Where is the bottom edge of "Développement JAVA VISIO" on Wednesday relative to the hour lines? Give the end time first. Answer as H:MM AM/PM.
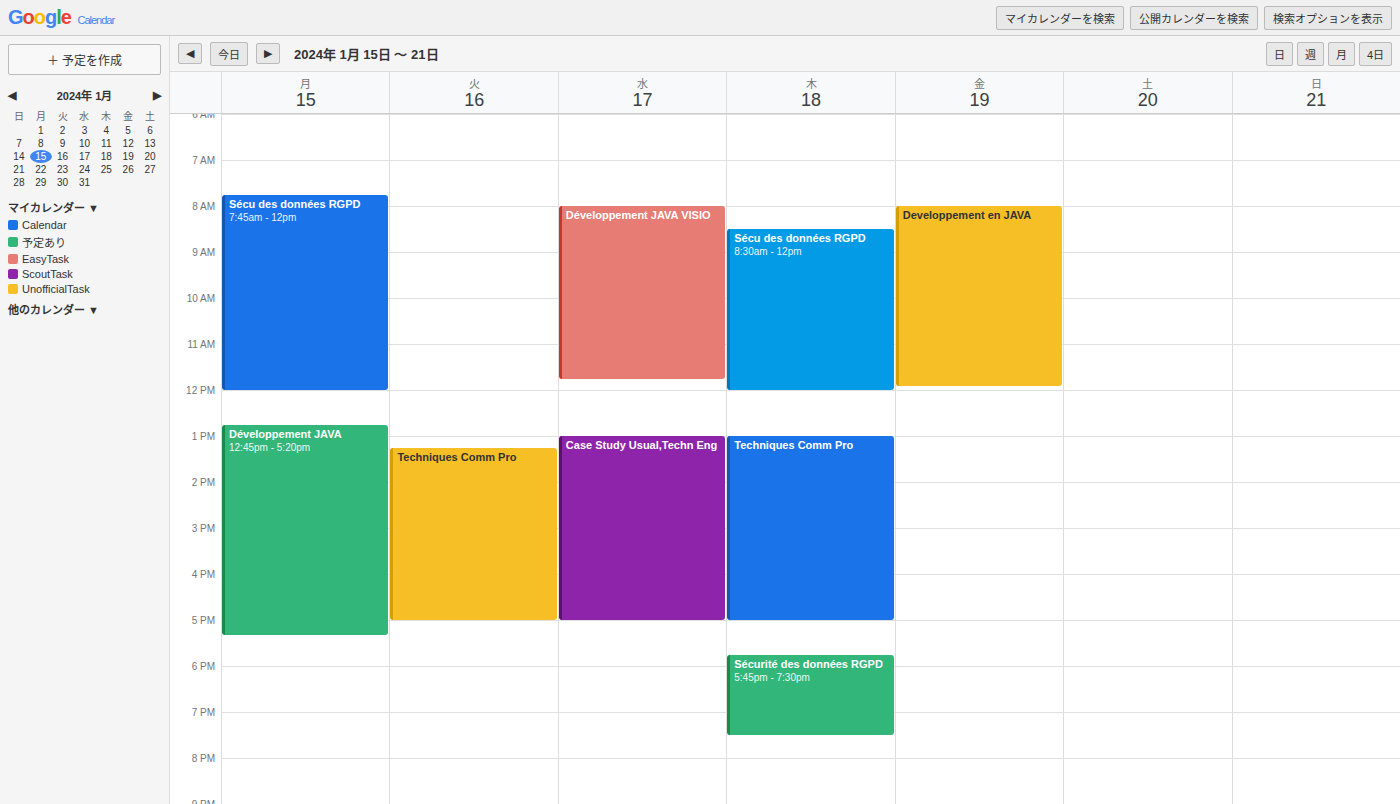
11:45 AM -- neither: three quarters of the way from the 11 AM line to the 12 PM line.